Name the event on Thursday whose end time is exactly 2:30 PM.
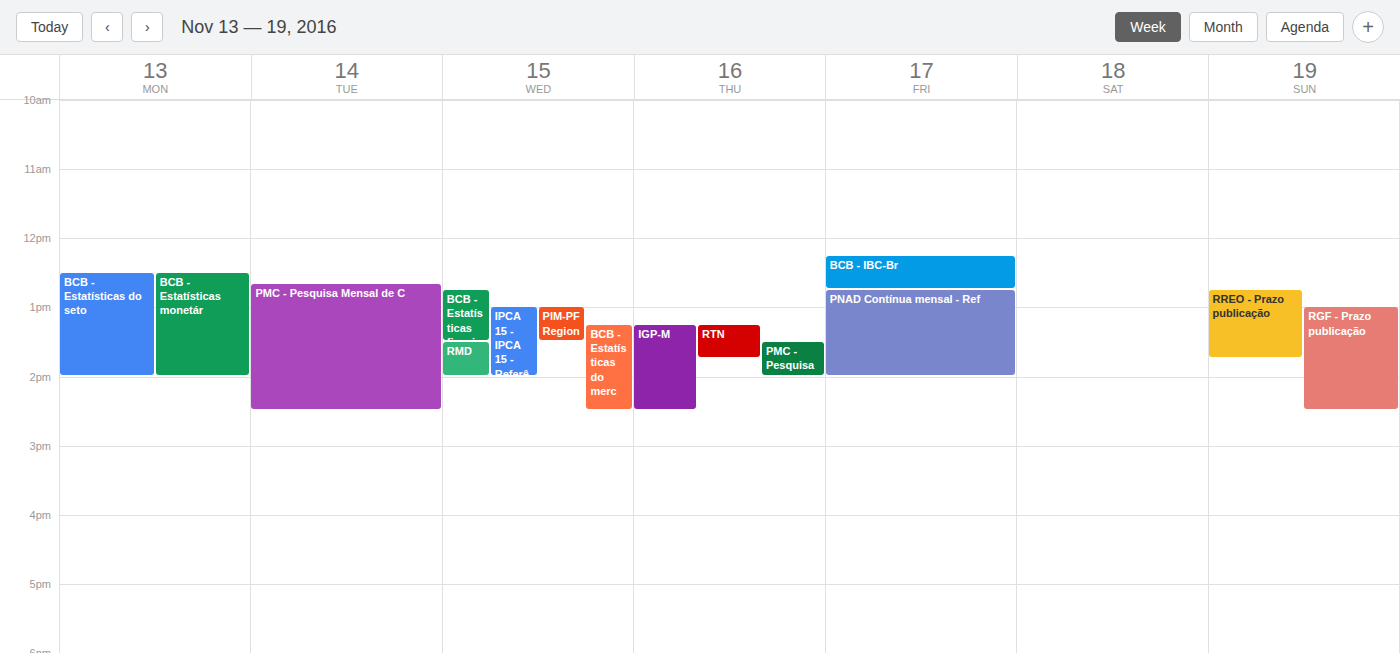
"IGP-M"